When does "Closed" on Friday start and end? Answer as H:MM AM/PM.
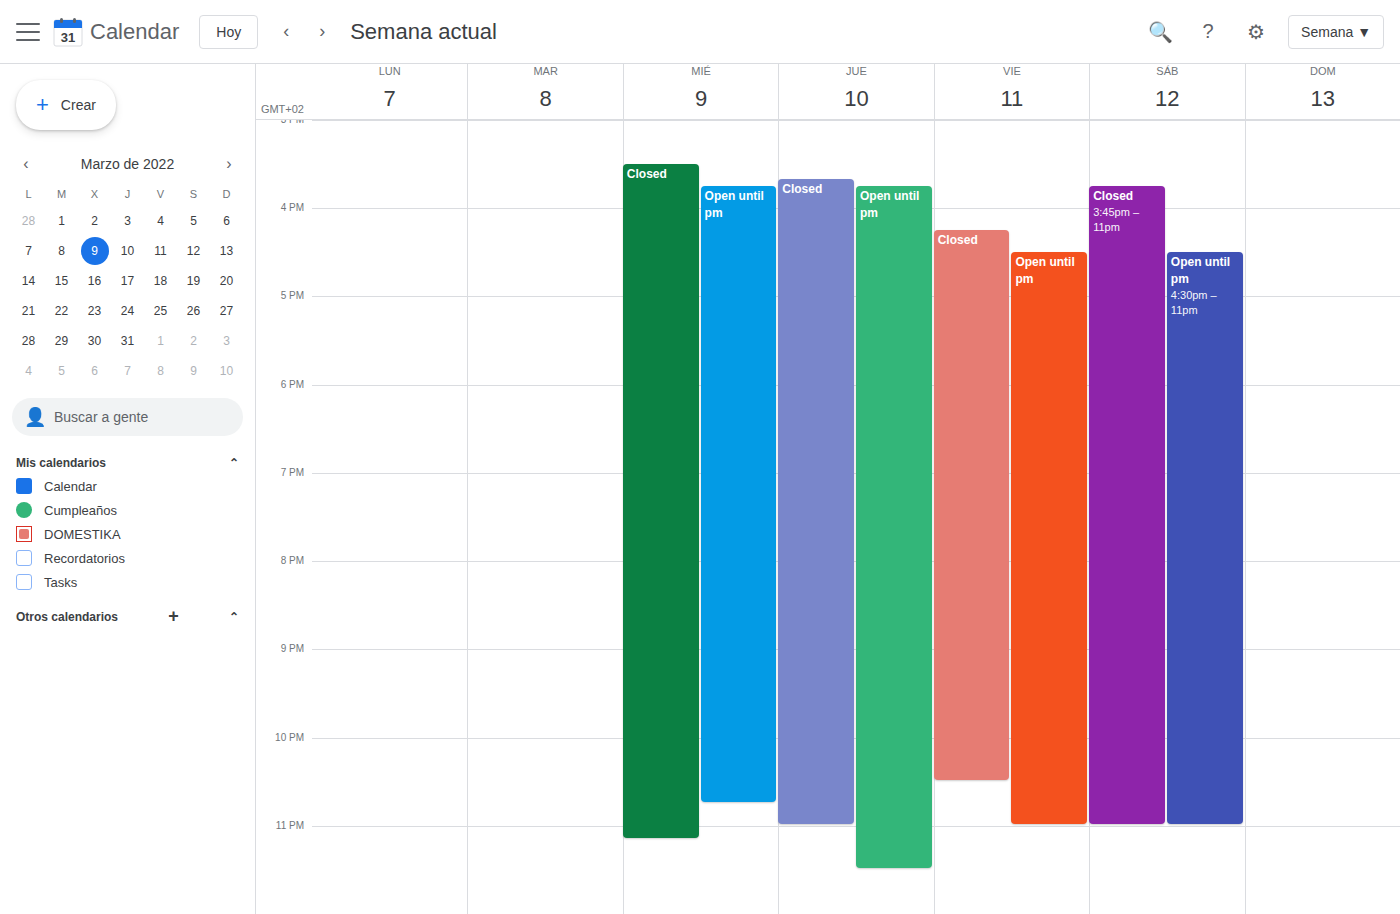
4:15 PM to 10:30 PM